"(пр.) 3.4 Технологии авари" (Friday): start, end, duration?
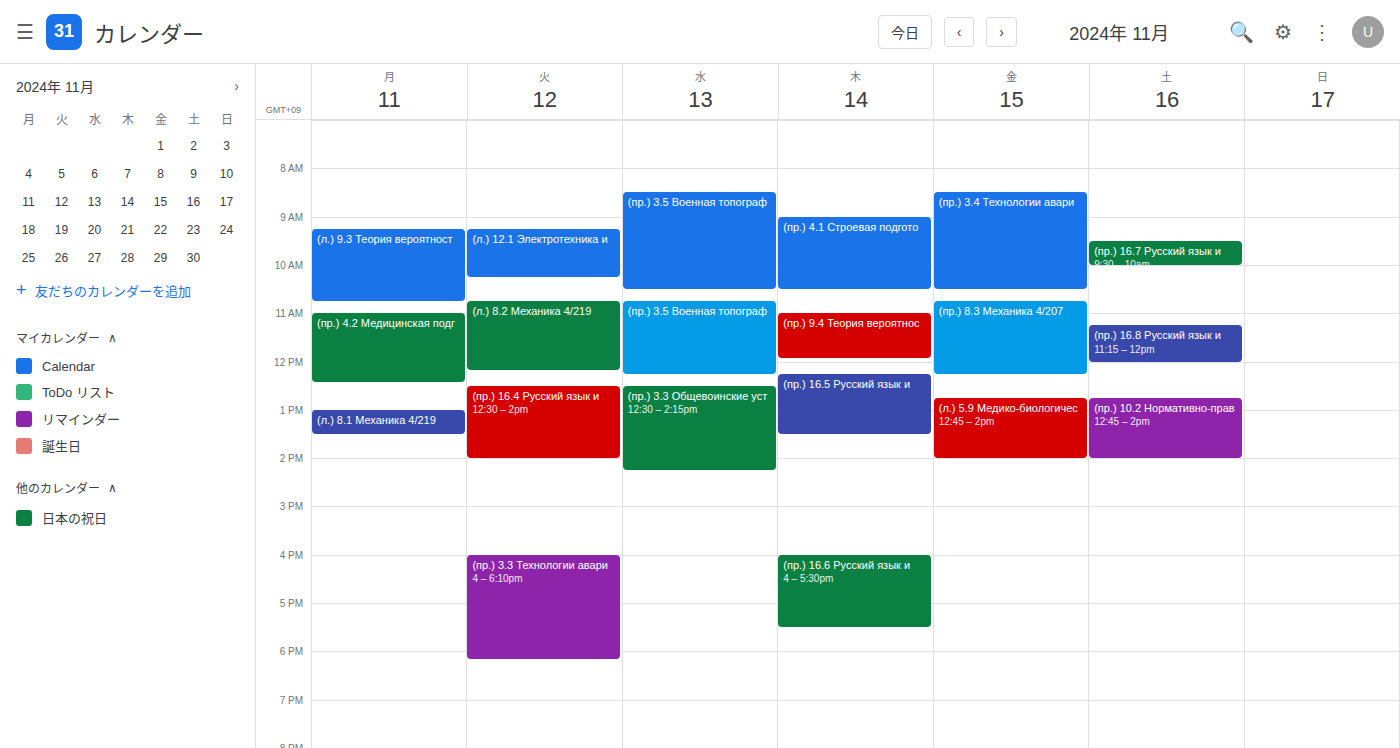
8:30 AM to 10:30 AM, 2 hours